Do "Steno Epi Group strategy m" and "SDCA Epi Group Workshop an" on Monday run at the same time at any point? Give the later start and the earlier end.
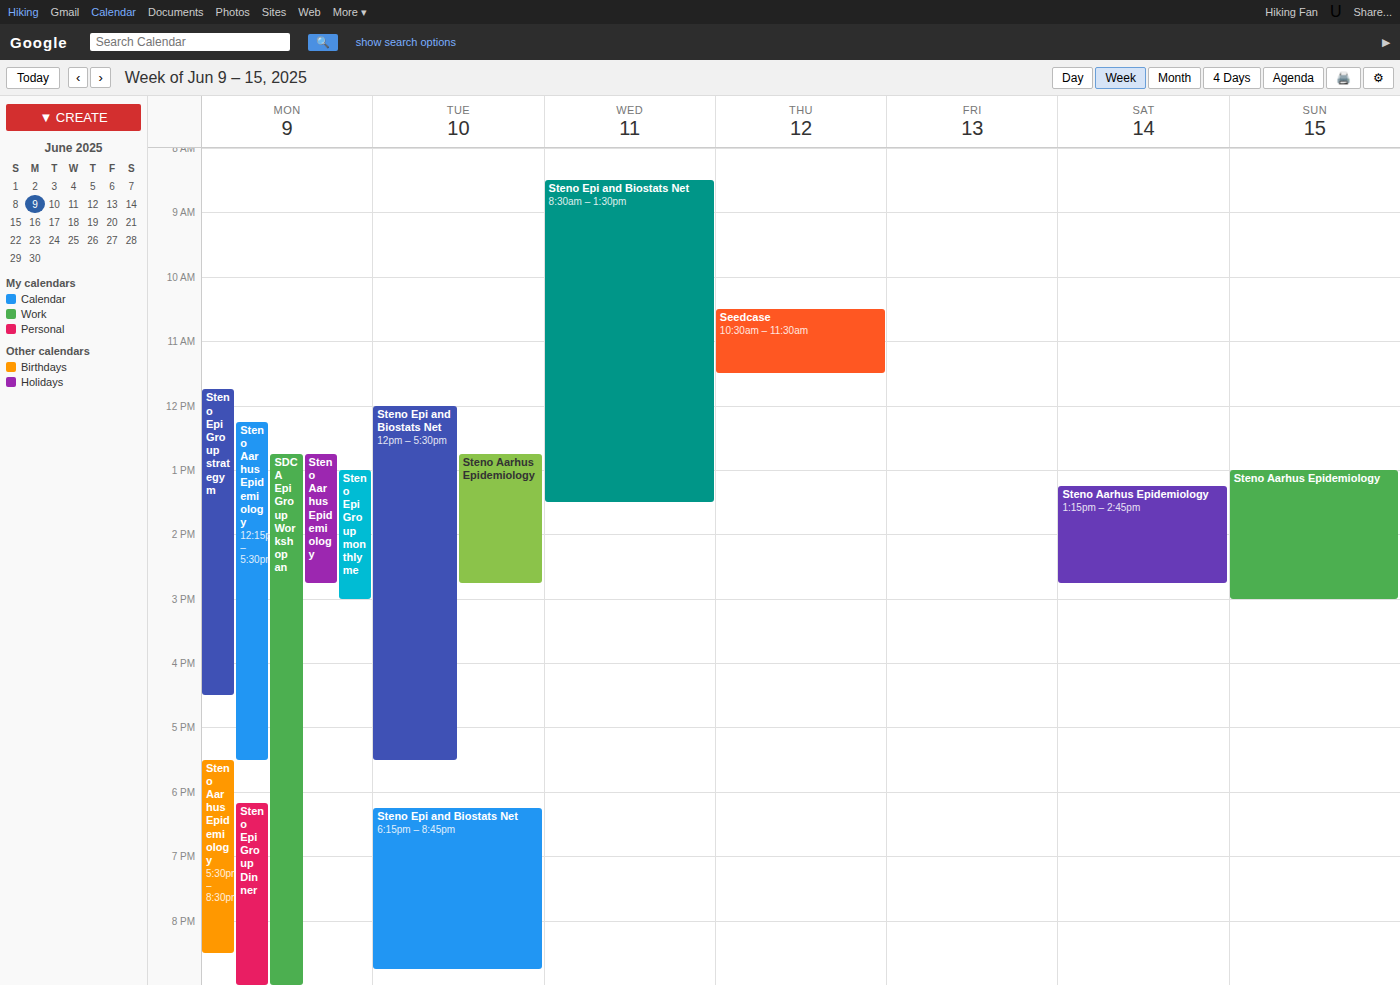
"SDCA Epi Group Workshop an" starts at 12:45 PM, before "Steno Epi Group strategy m" ends at 4:30 PM -- they overlap.